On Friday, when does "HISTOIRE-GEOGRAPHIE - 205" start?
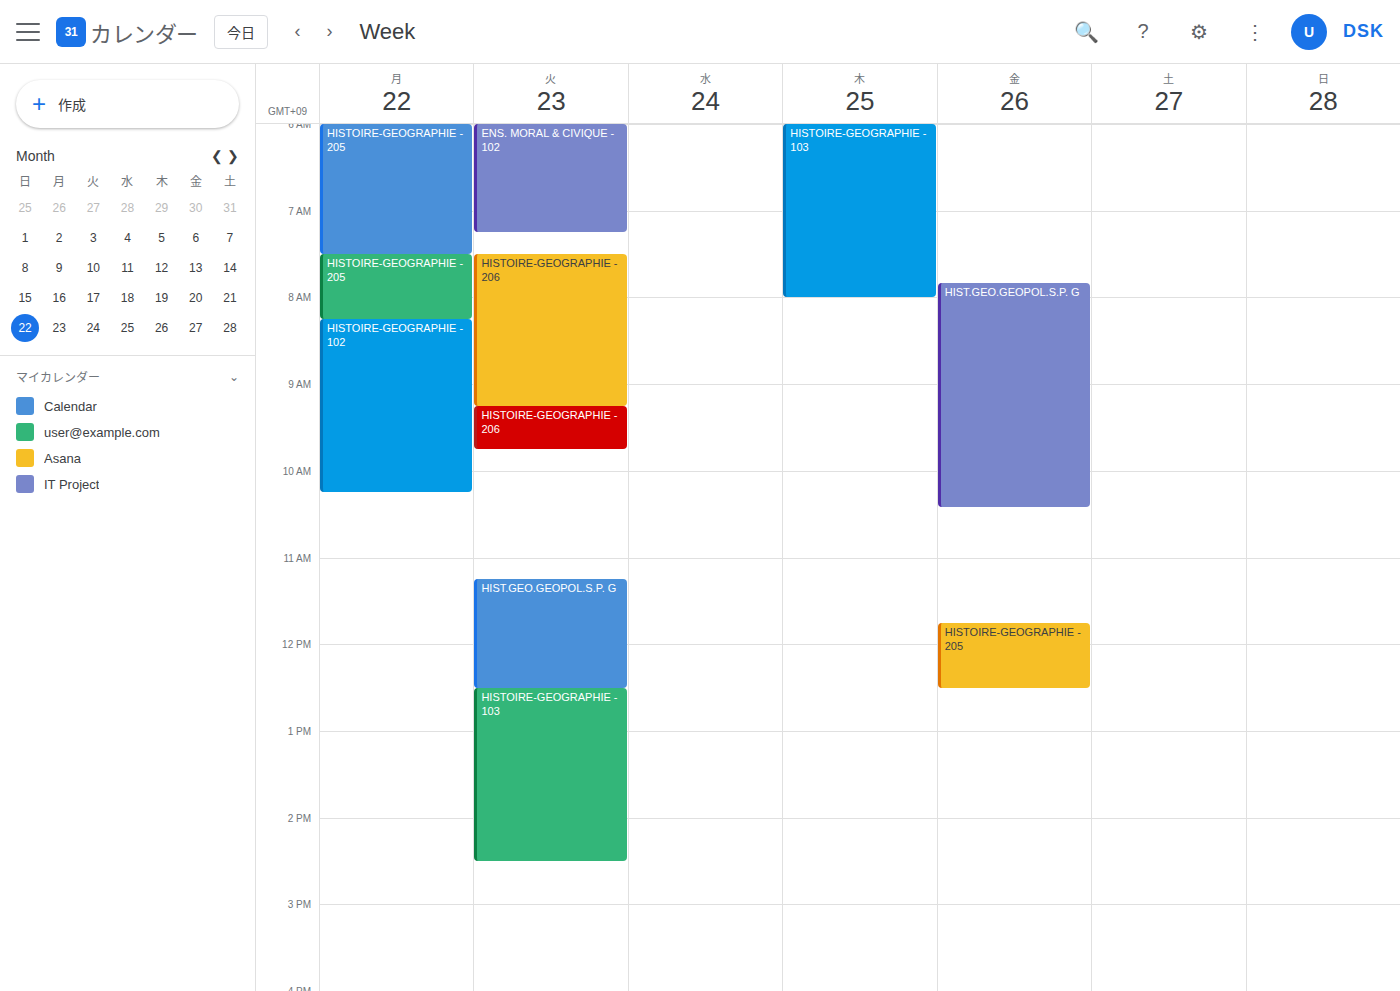
11:45 AM